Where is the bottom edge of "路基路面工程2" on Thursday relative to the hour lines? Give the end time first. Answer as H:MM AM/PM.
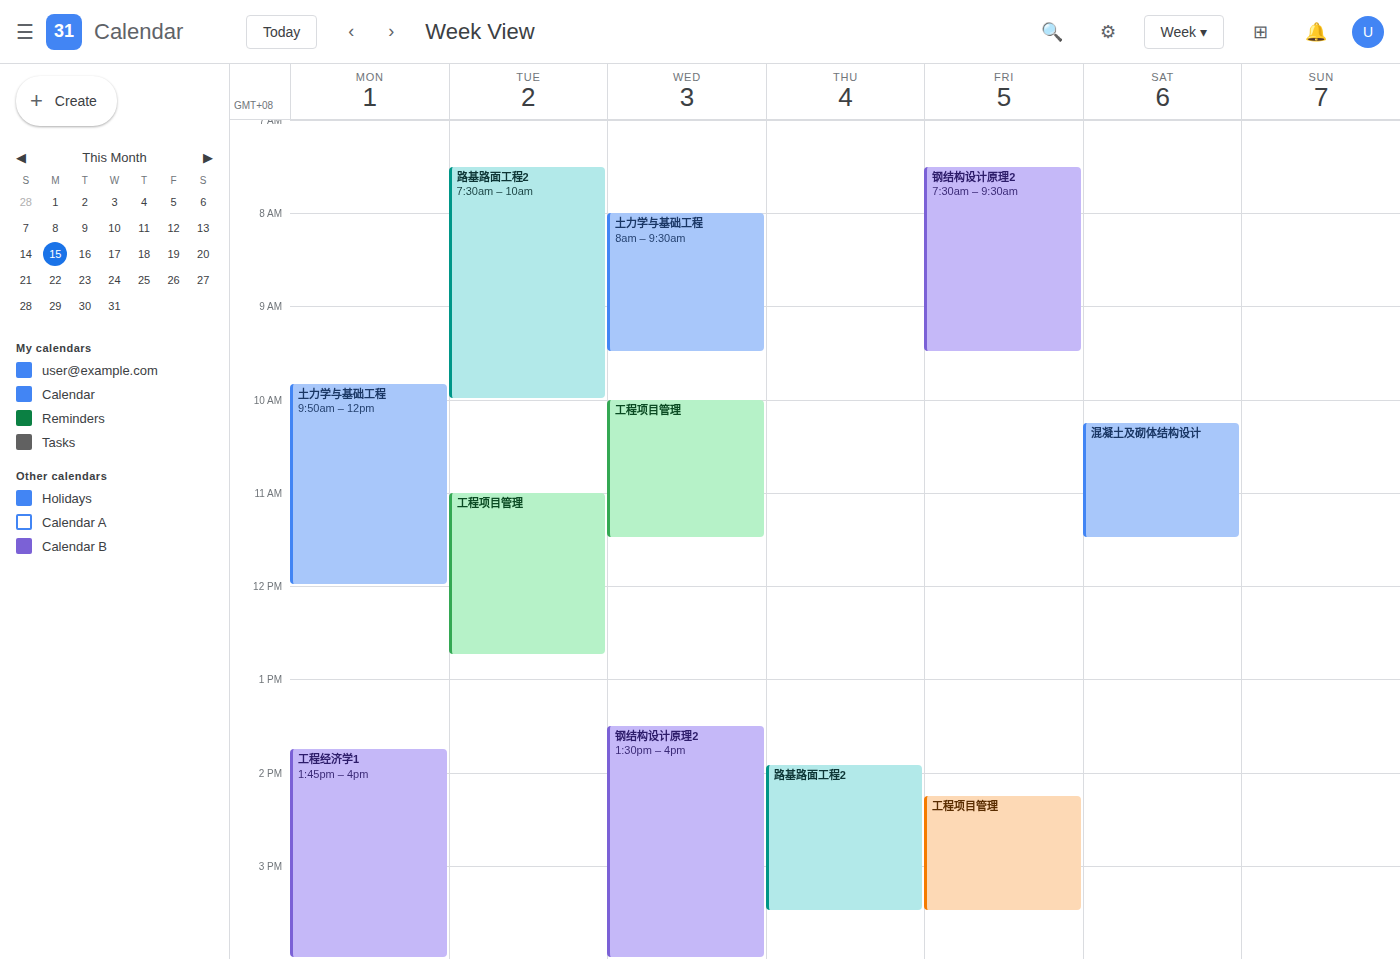
3:30 PM -- halfway between the 3 PM and 4 PM lines.